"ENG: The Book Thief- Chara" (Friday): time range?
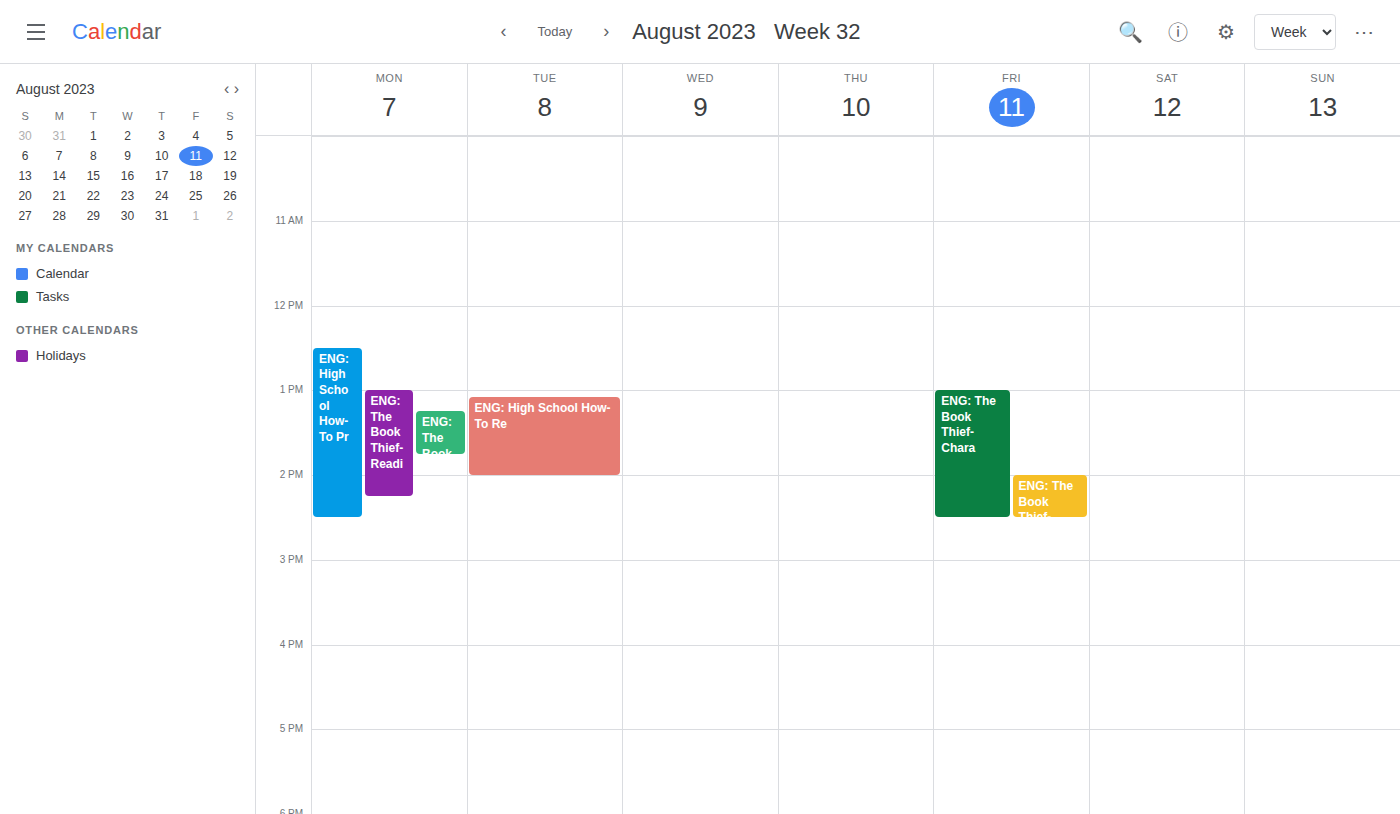
1:00 PM to 2:30 PM